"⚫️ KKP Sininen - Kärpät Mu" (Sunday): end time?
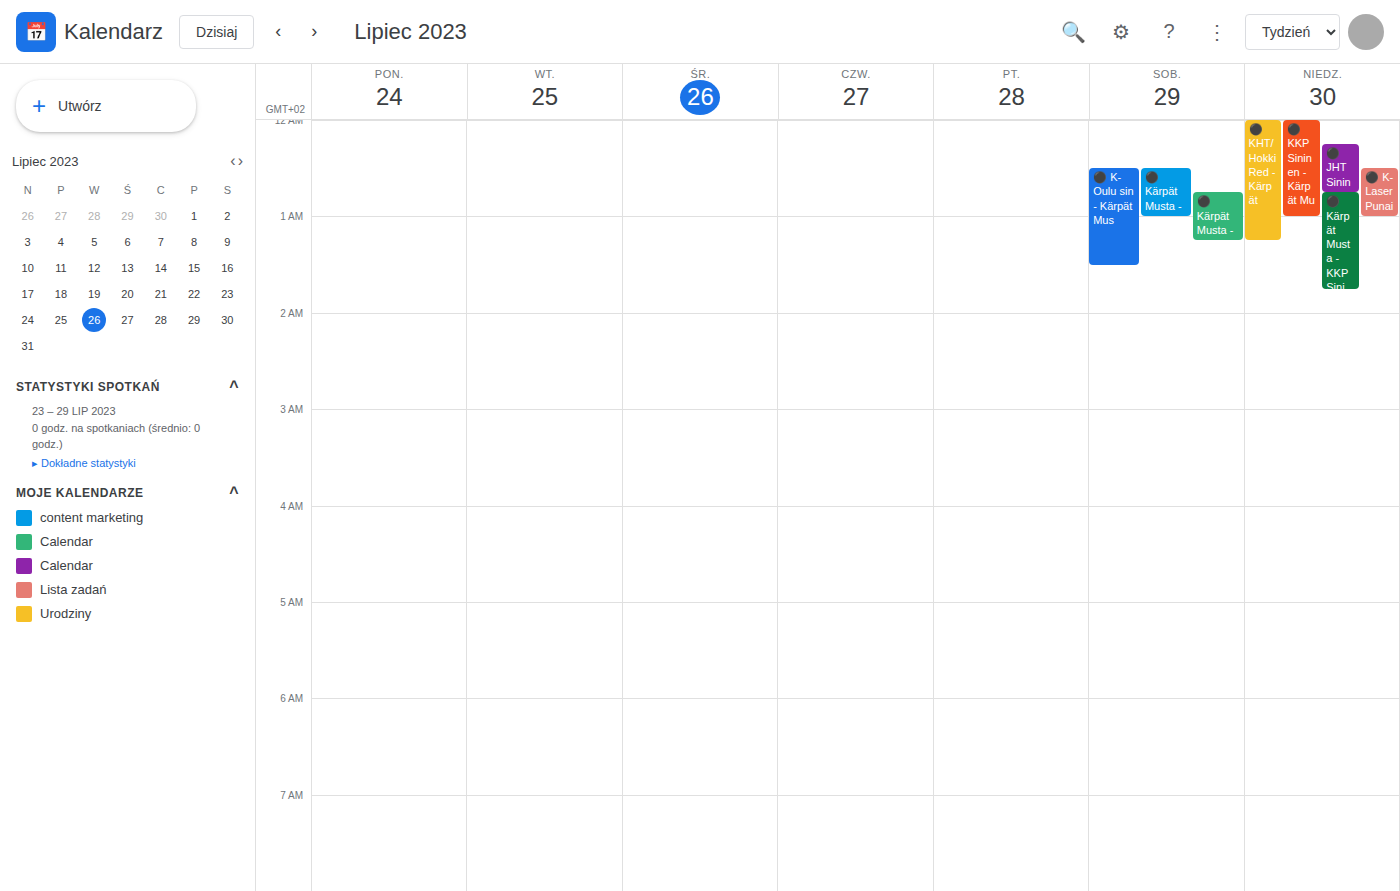
1:00 AM